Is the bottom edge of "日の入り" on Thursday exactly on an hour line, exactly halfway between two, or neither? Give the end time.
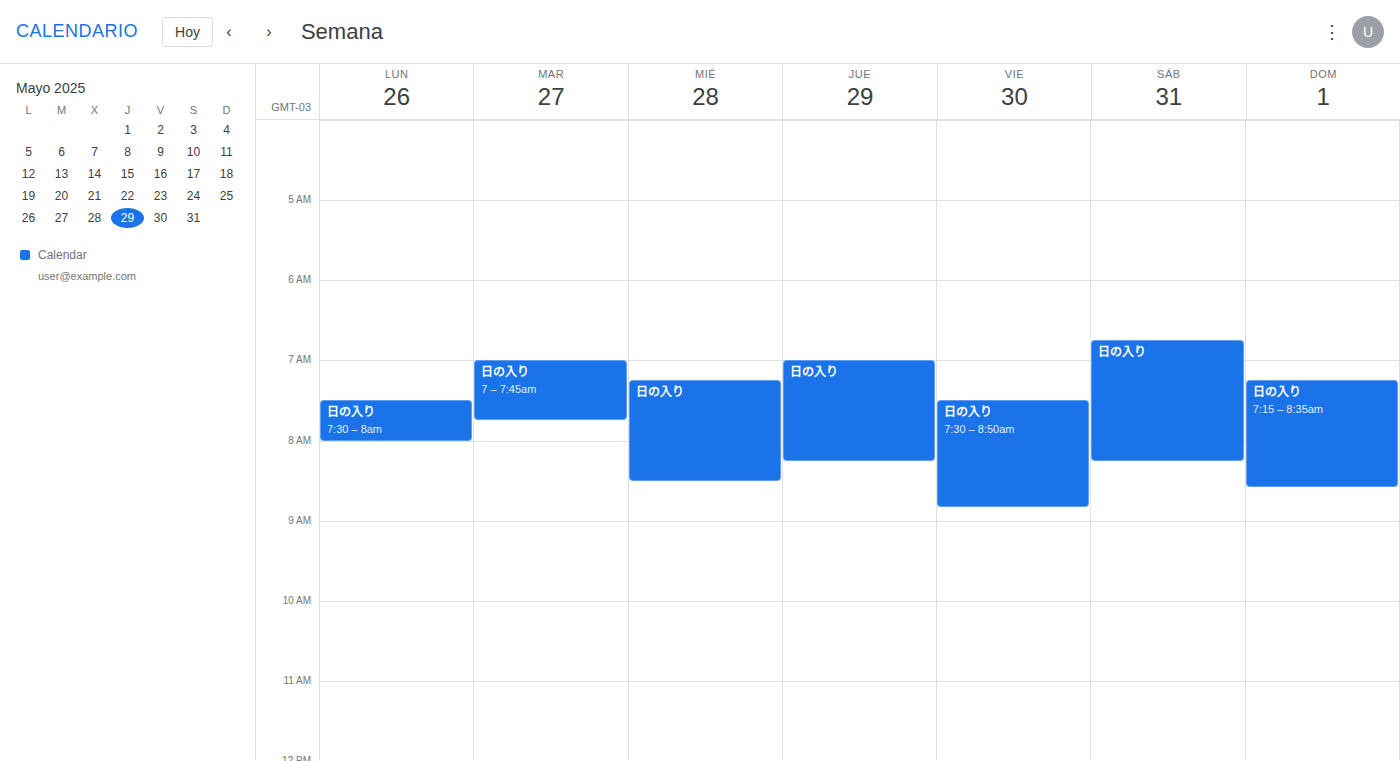
08:15 -- neither: a quarter of the way from the 08:00 line to the 09:00 line.